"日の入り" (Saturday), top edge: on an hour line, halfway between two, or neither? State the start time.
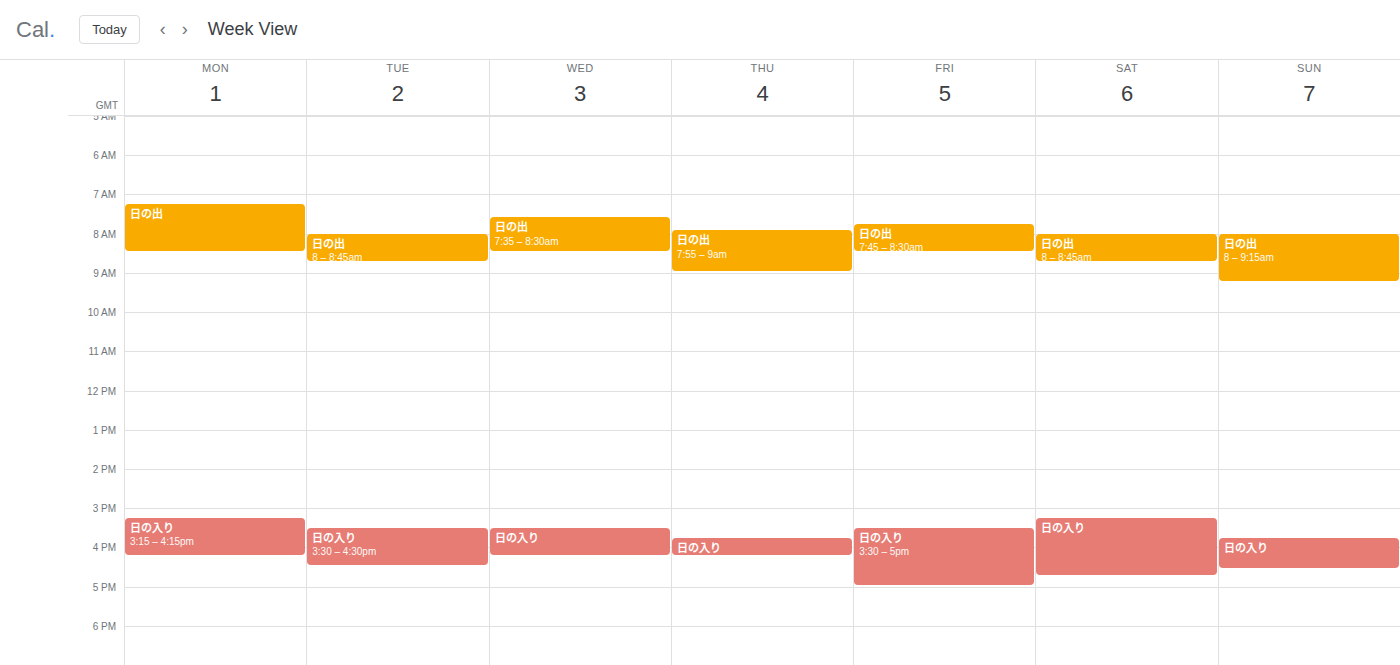
3:15 PM -- neither: a quarter of the way from the 3 PM line to the 4 PM line.